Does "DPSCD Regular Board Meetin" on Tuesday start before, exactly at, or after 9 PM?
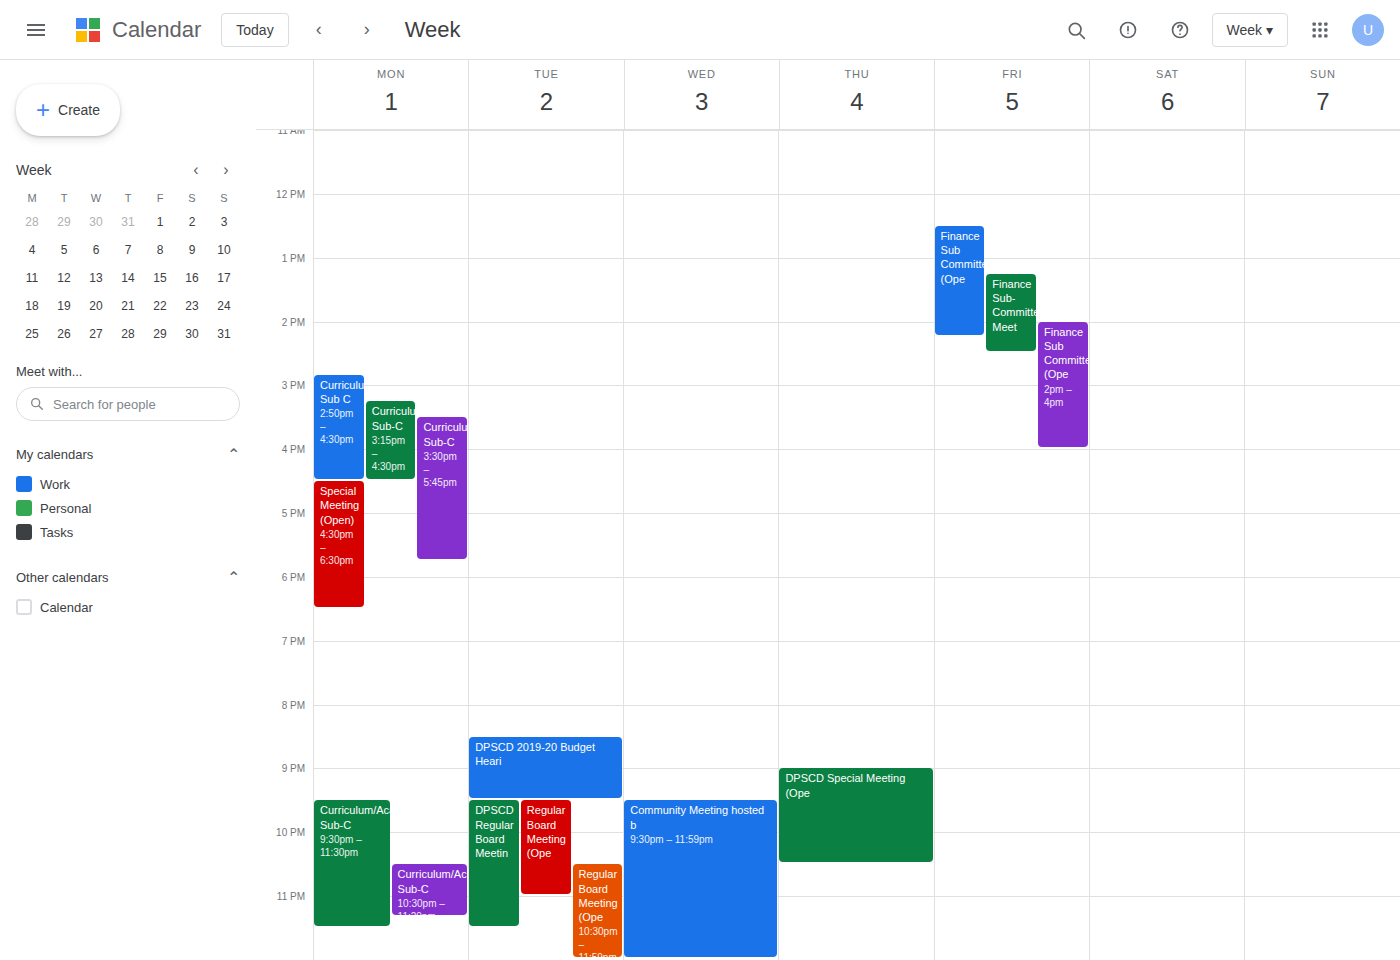
9:30 PM -- after 9 PM, 30 minutes below the 9 PM line.